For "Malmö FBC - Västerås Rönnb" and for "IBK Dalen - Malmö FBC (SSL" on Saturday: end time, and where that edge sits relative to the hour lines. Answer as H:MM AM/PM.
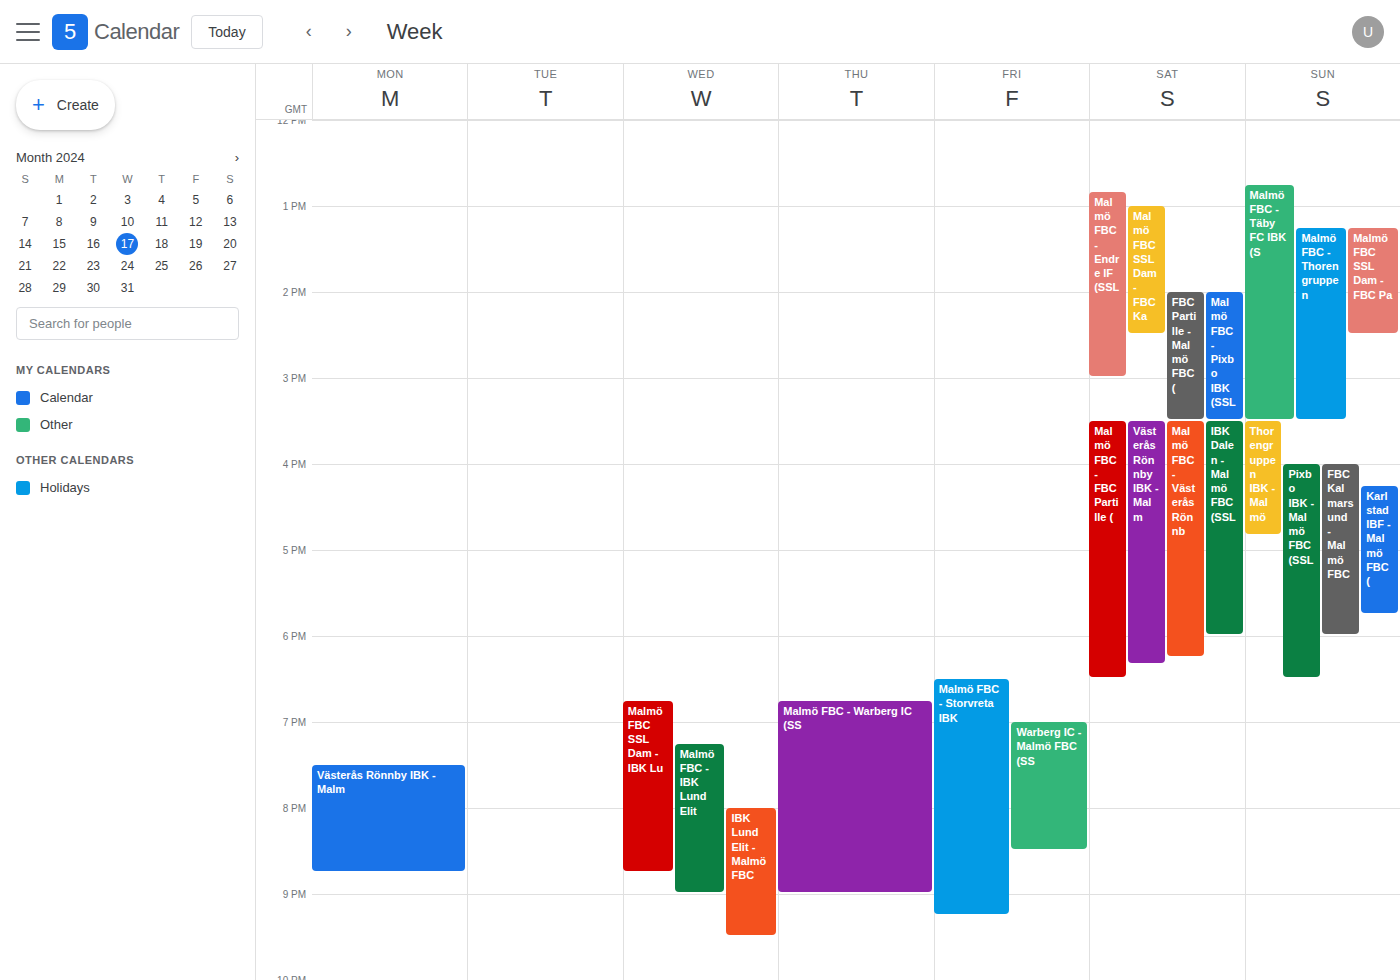
"Malmö FBC - Västerås Rönnb": 6:15 PM, neither: a quarter of the way from the 6 PM line to the 7 PM line. "IBK Dalen - Malmö FBC (SSL": 6:00 PM, exactly on the 6 PM line.